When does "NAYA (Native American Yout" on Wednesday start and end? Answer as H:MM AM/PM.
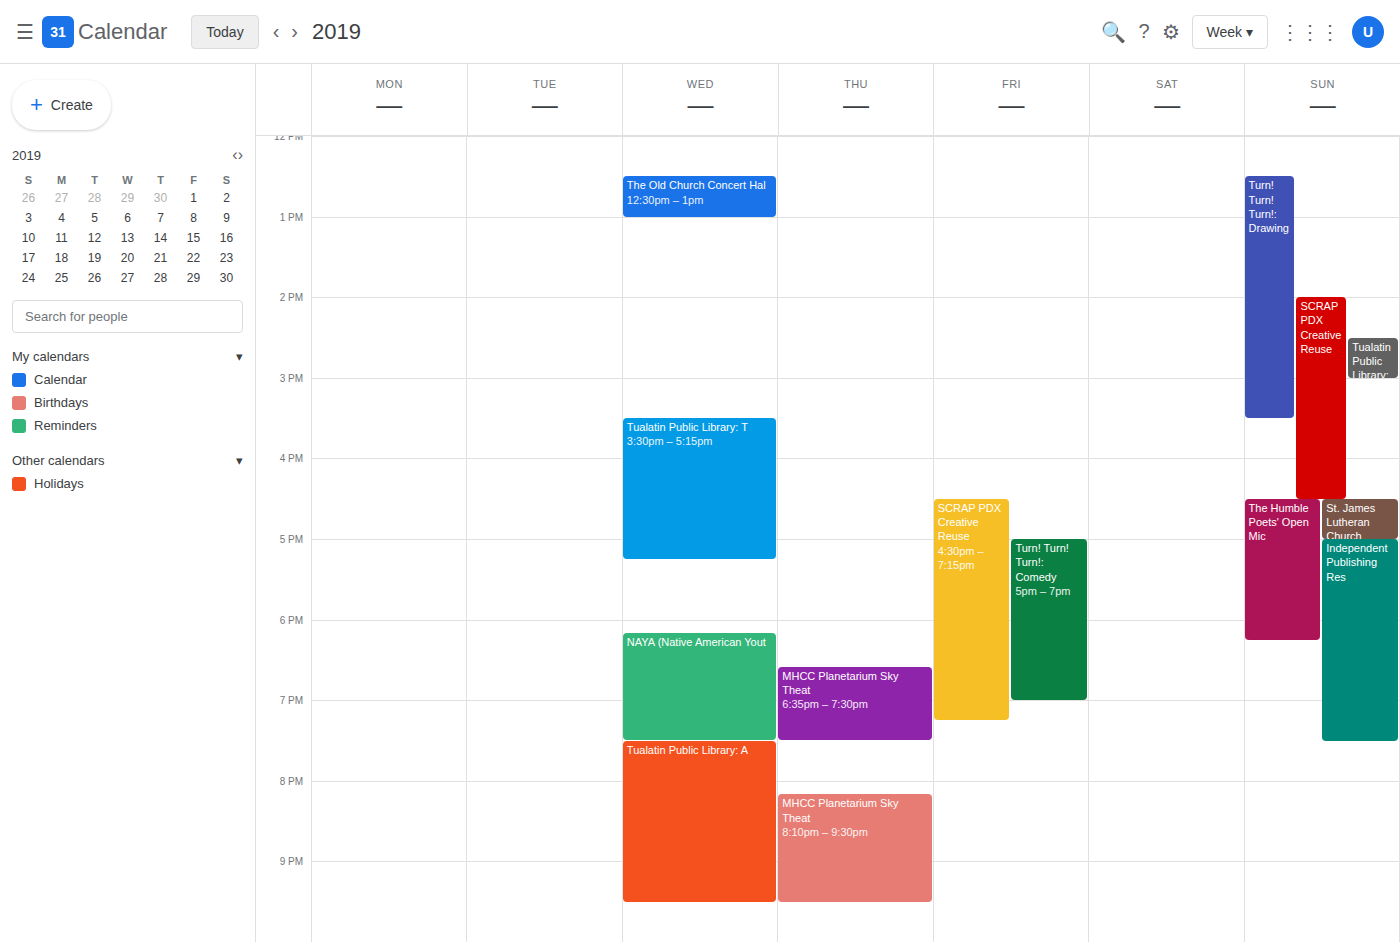
6:10 PM to 7:30 PM